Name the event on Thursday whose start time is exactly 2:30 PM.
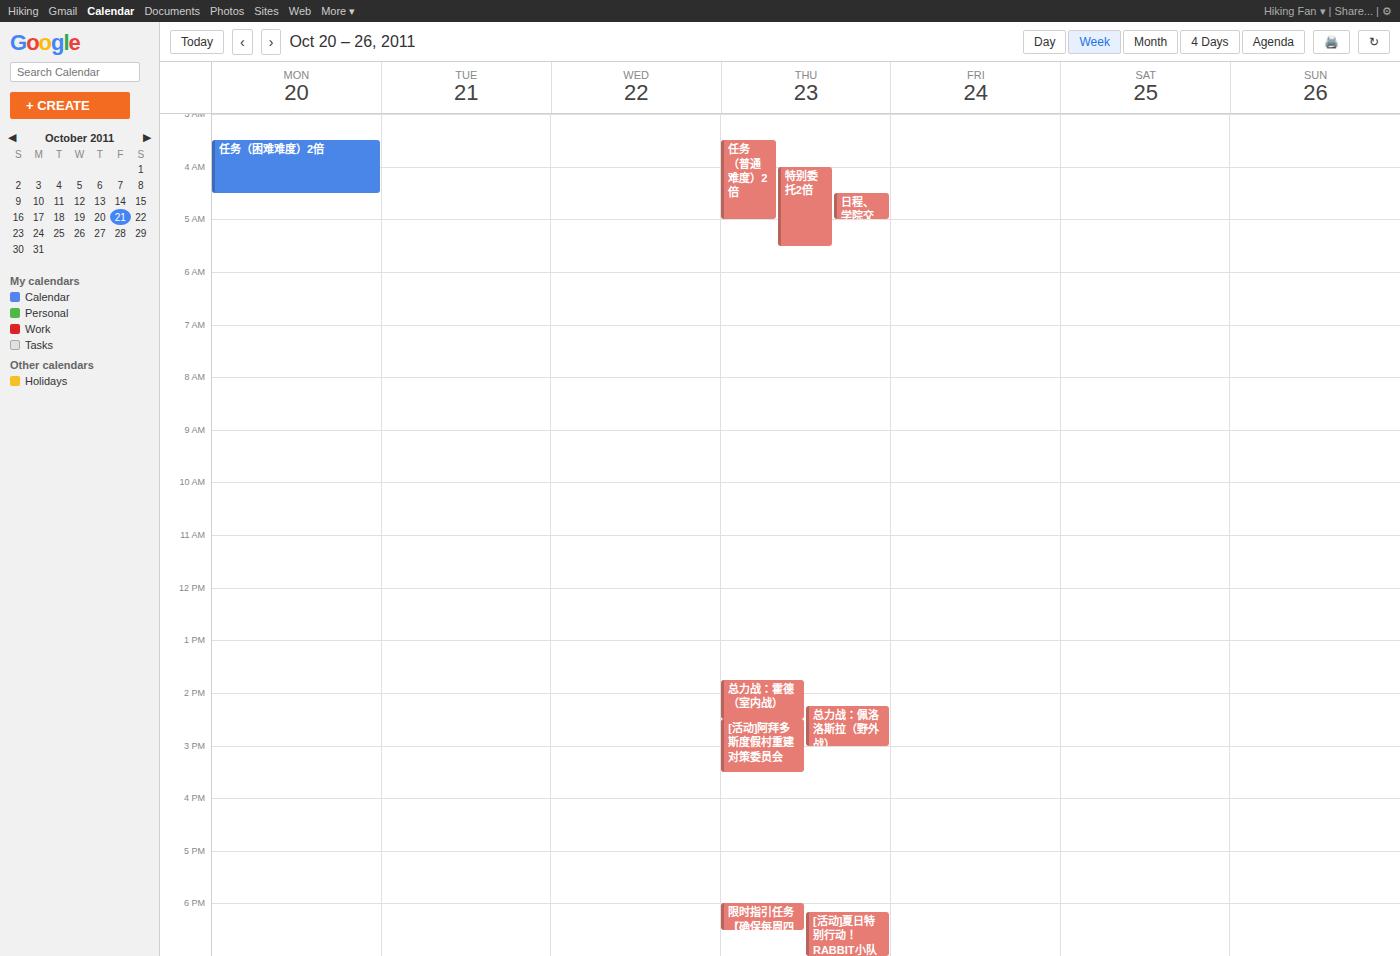
"[活动]阿拜多斯度假村重建对策委员会"